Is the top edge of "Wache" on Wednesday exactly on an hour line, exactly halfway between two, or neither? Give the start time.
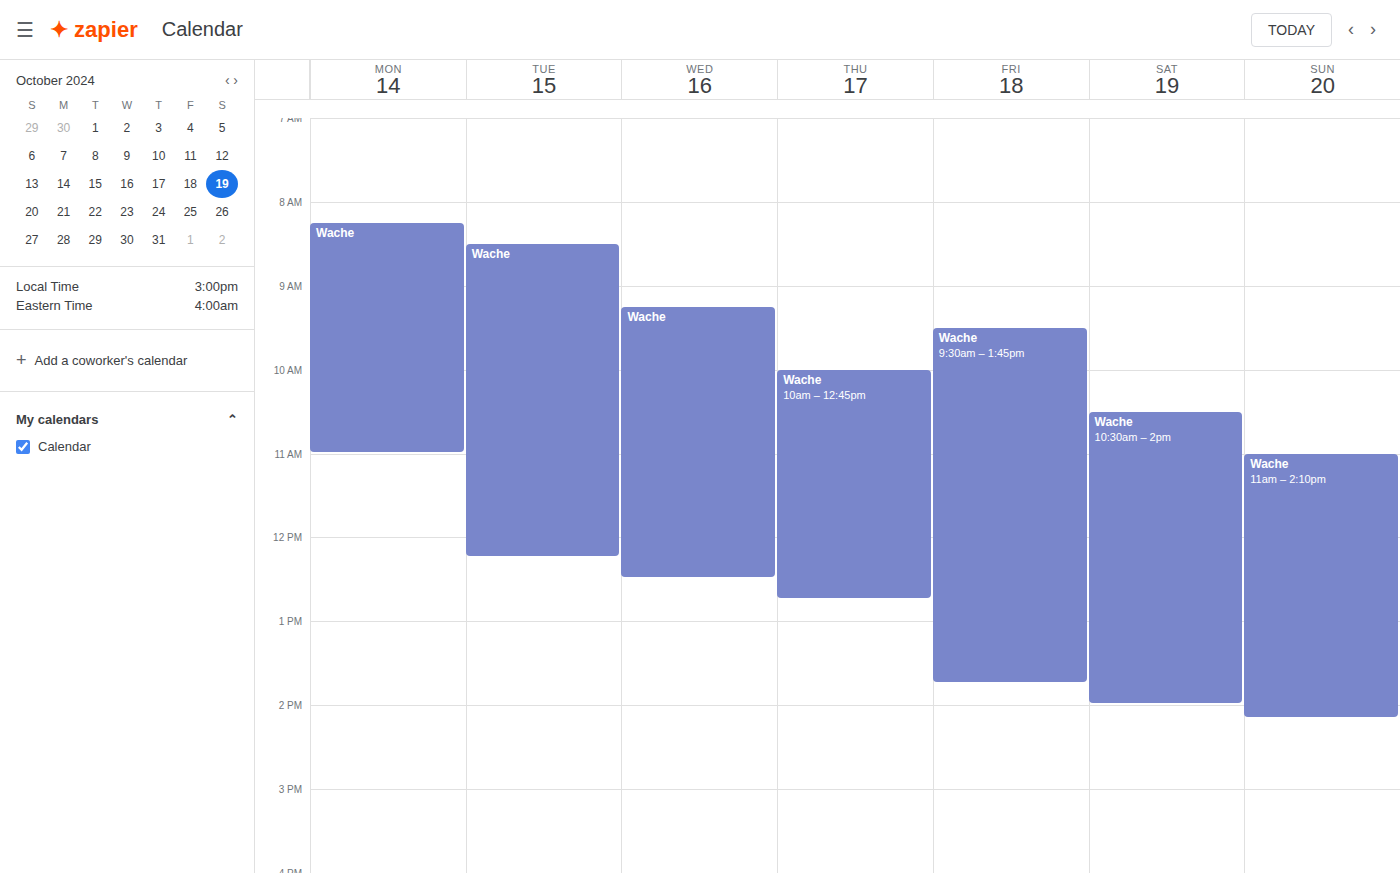
9:15 AM -- neither: a quarter of the way from the 9 AM line to the 10 AM line.